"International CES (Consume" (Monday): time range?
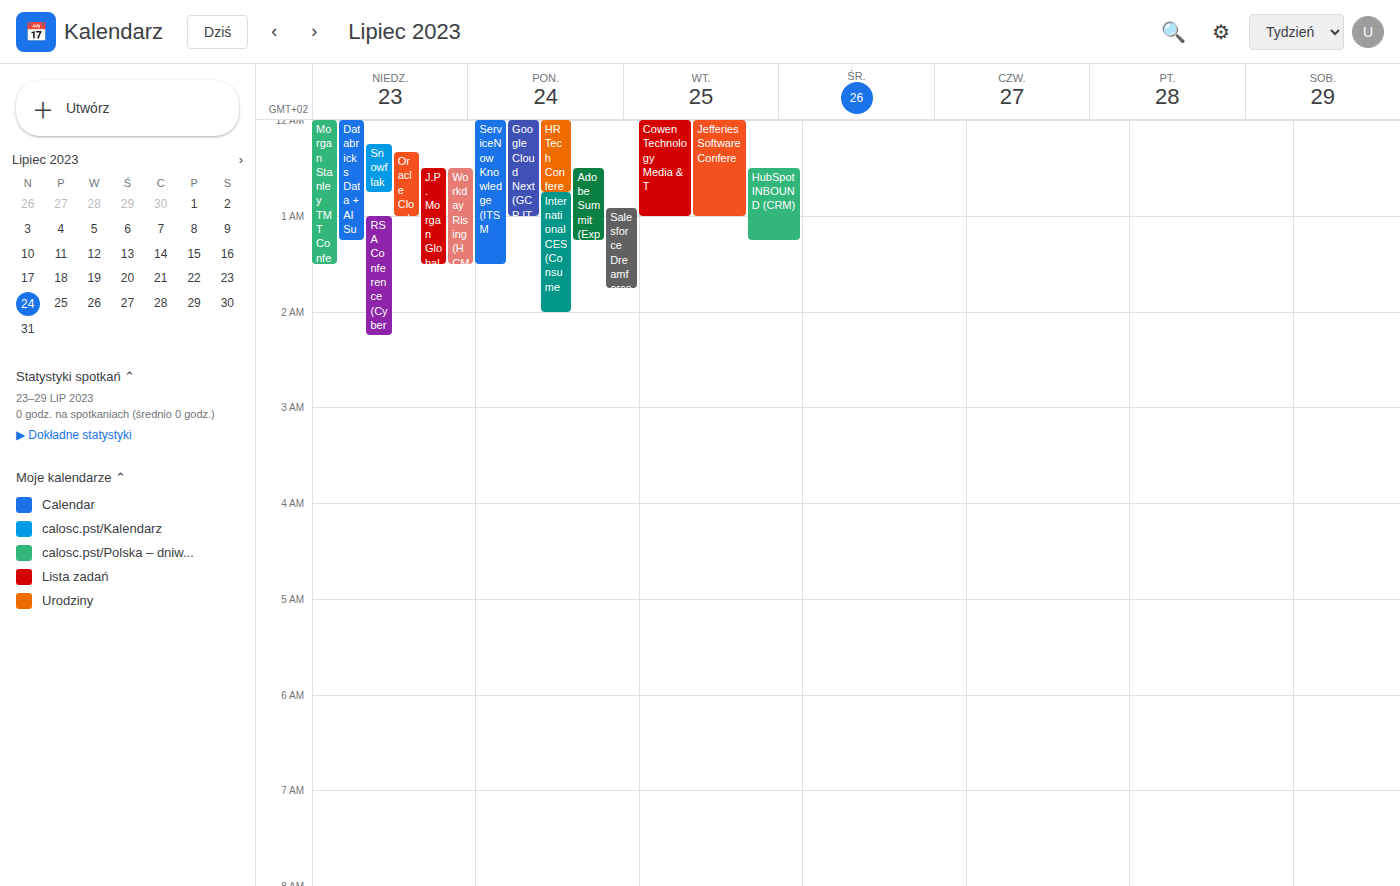
00:45 to 02:00